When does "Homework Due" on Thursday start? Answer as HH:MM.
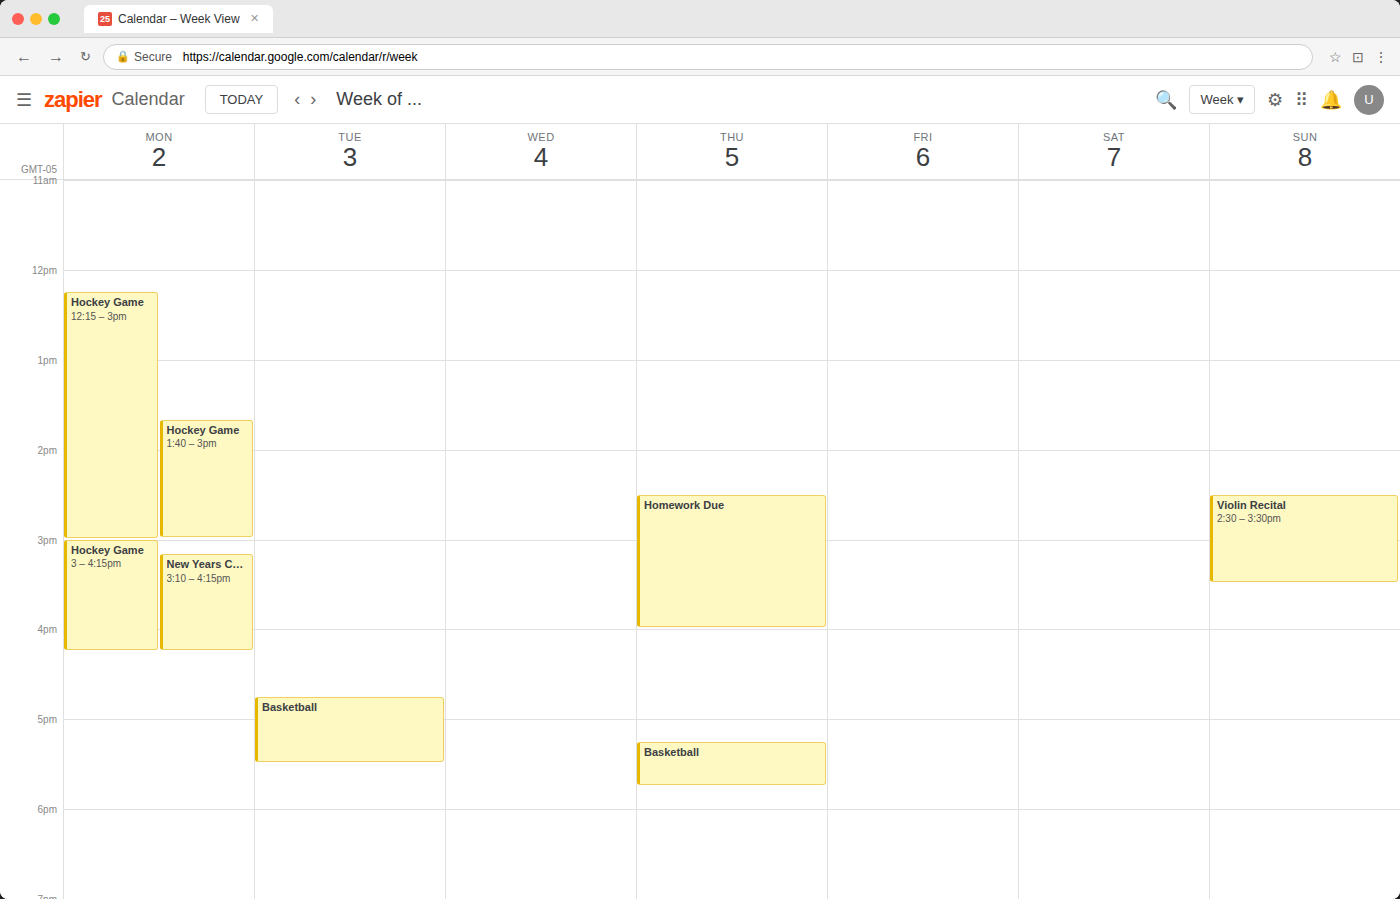
14:30